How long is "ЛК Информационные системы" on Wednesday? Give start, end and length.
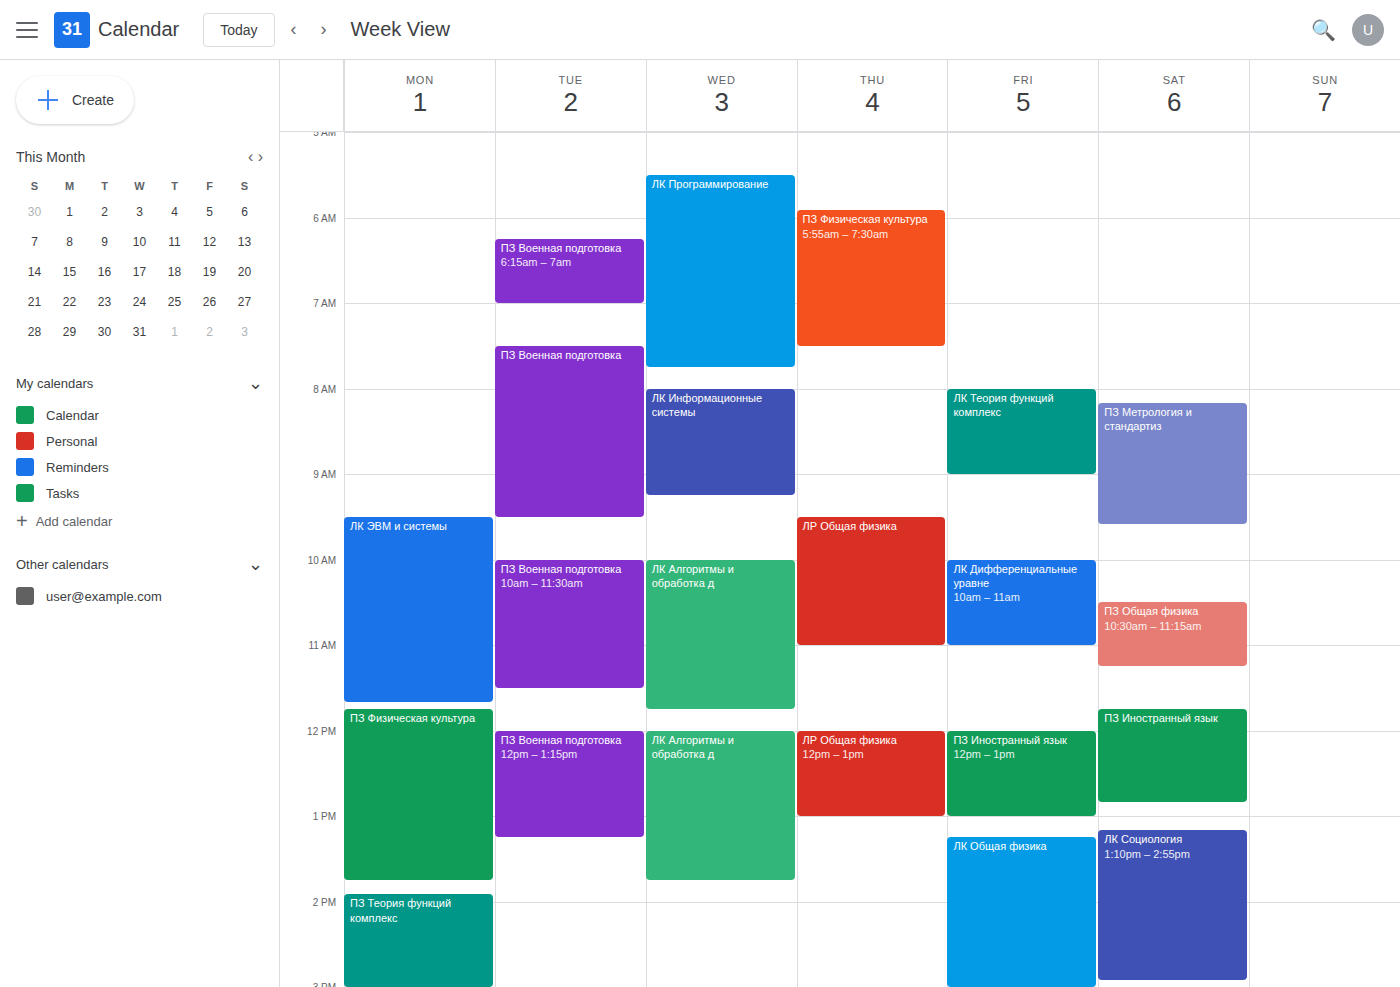
8:00 AM to 9:15 AM, 1 hour 15 minutes